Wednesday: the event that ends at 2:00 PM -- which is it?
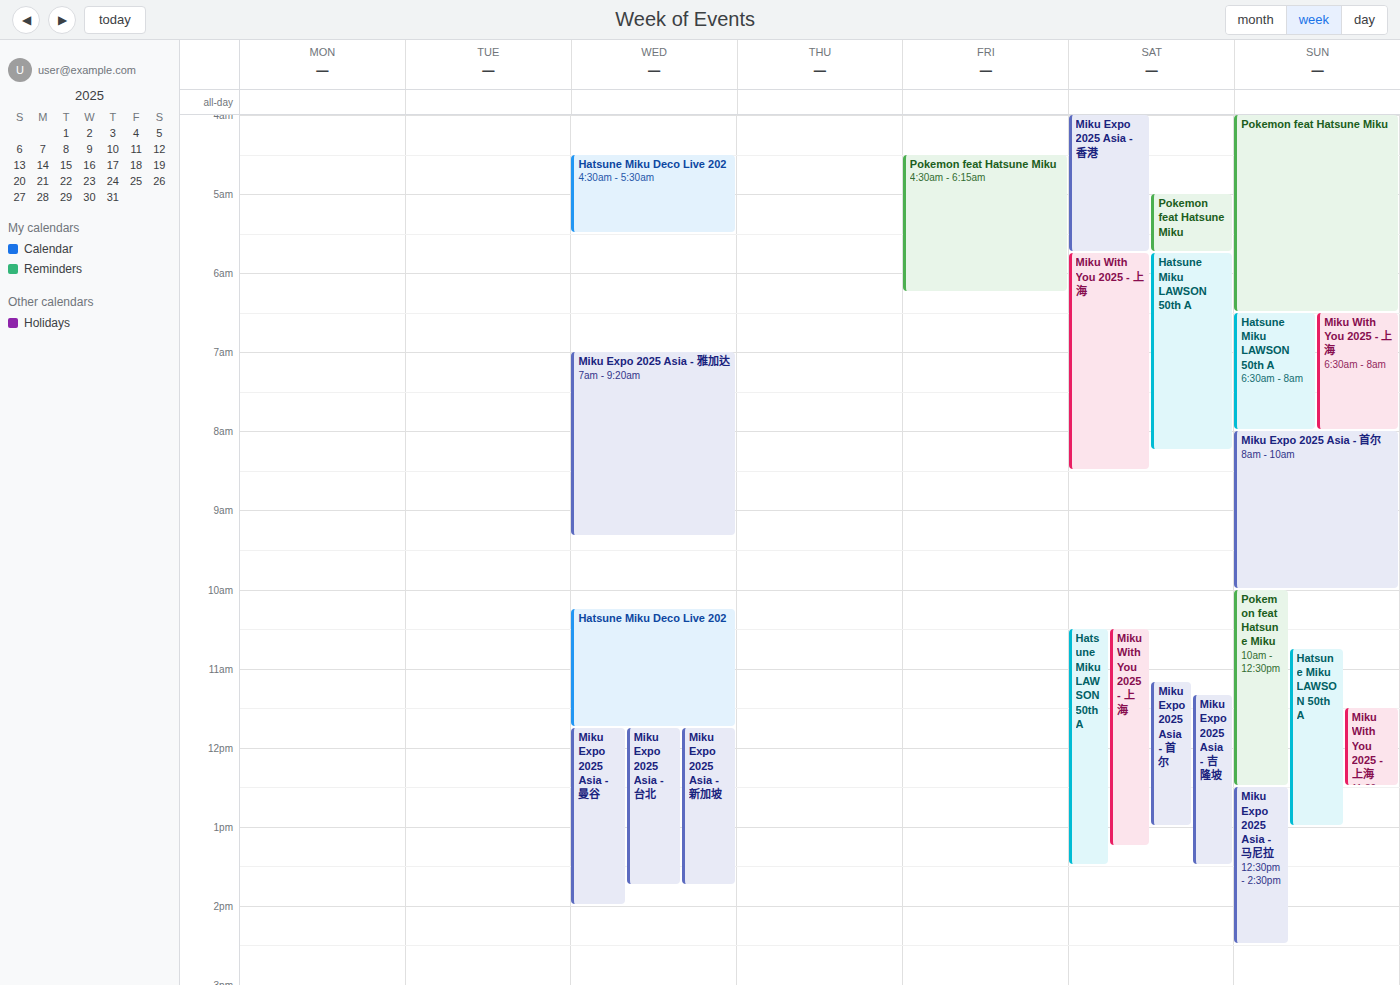
"Miku Expo 2025 Asia - 曼谷"